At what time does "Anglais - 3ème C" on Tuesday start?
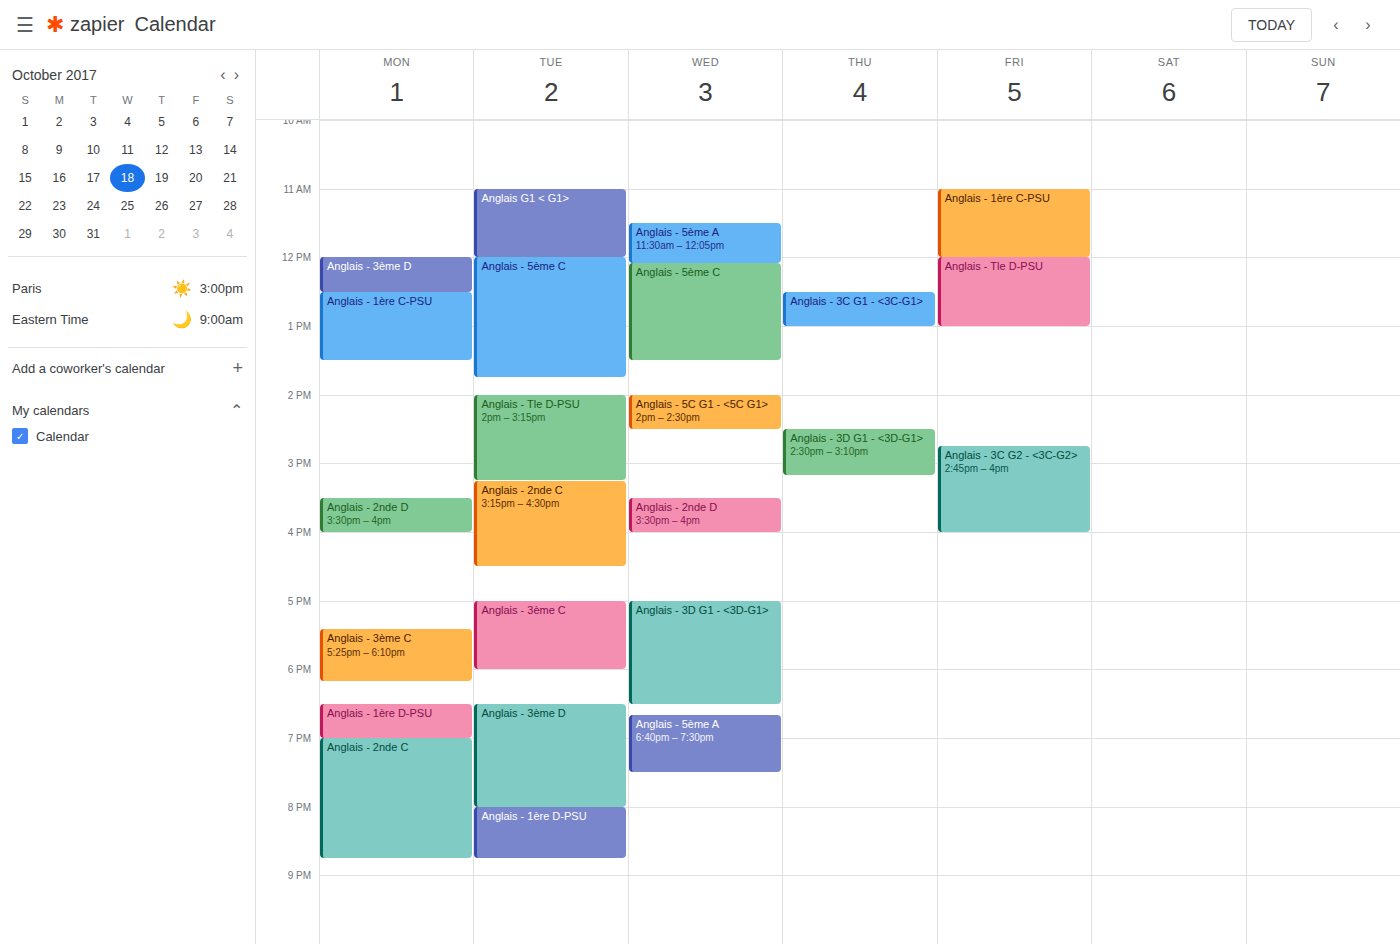
17:00